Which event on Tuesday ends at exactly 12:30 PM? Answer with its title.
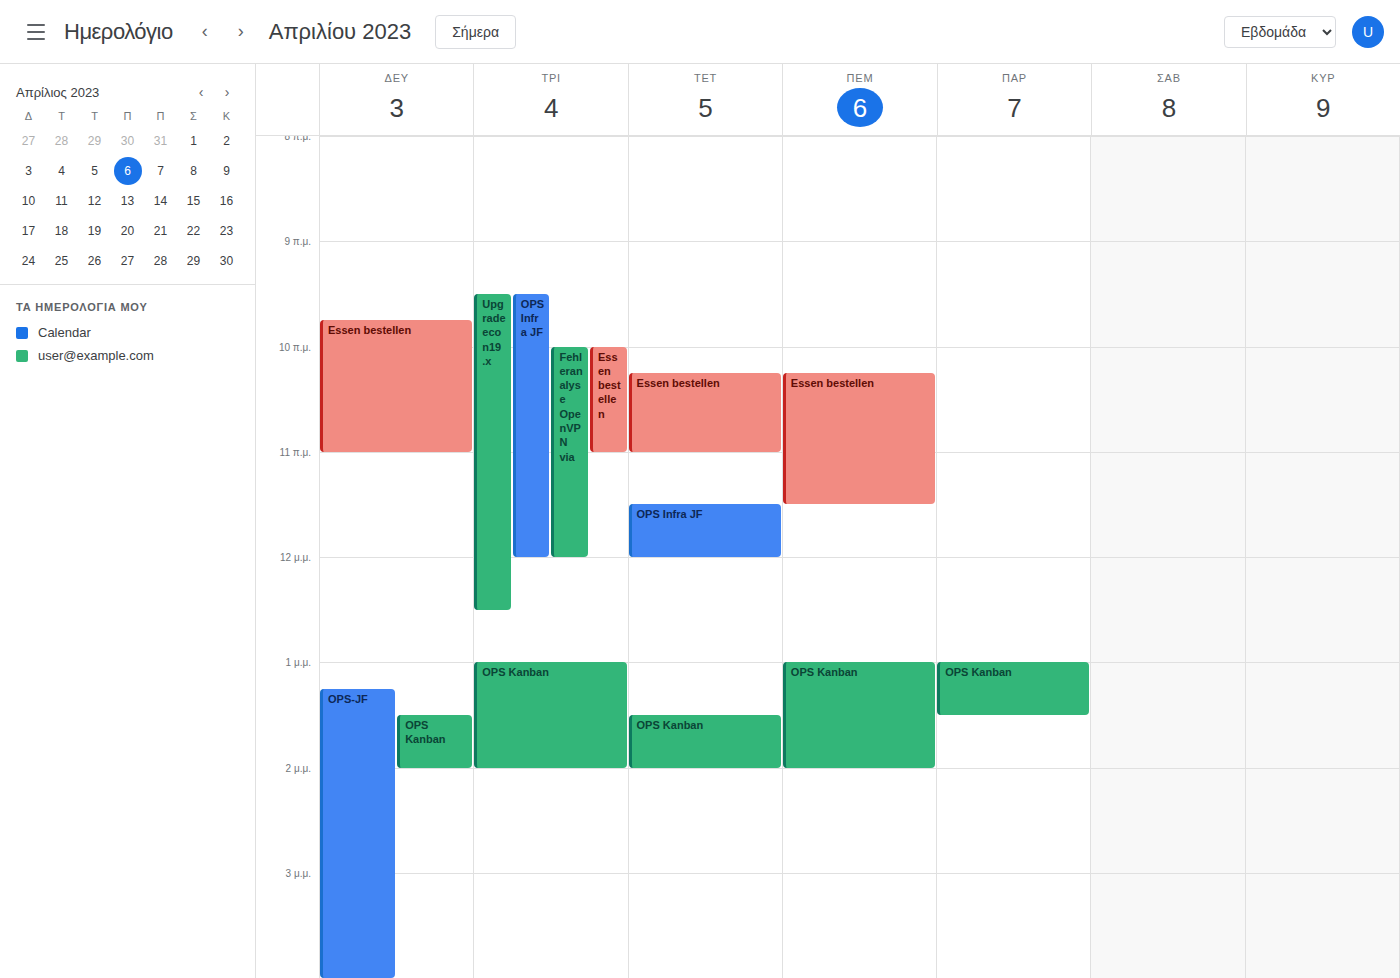
"Upgrade econ19 .x"